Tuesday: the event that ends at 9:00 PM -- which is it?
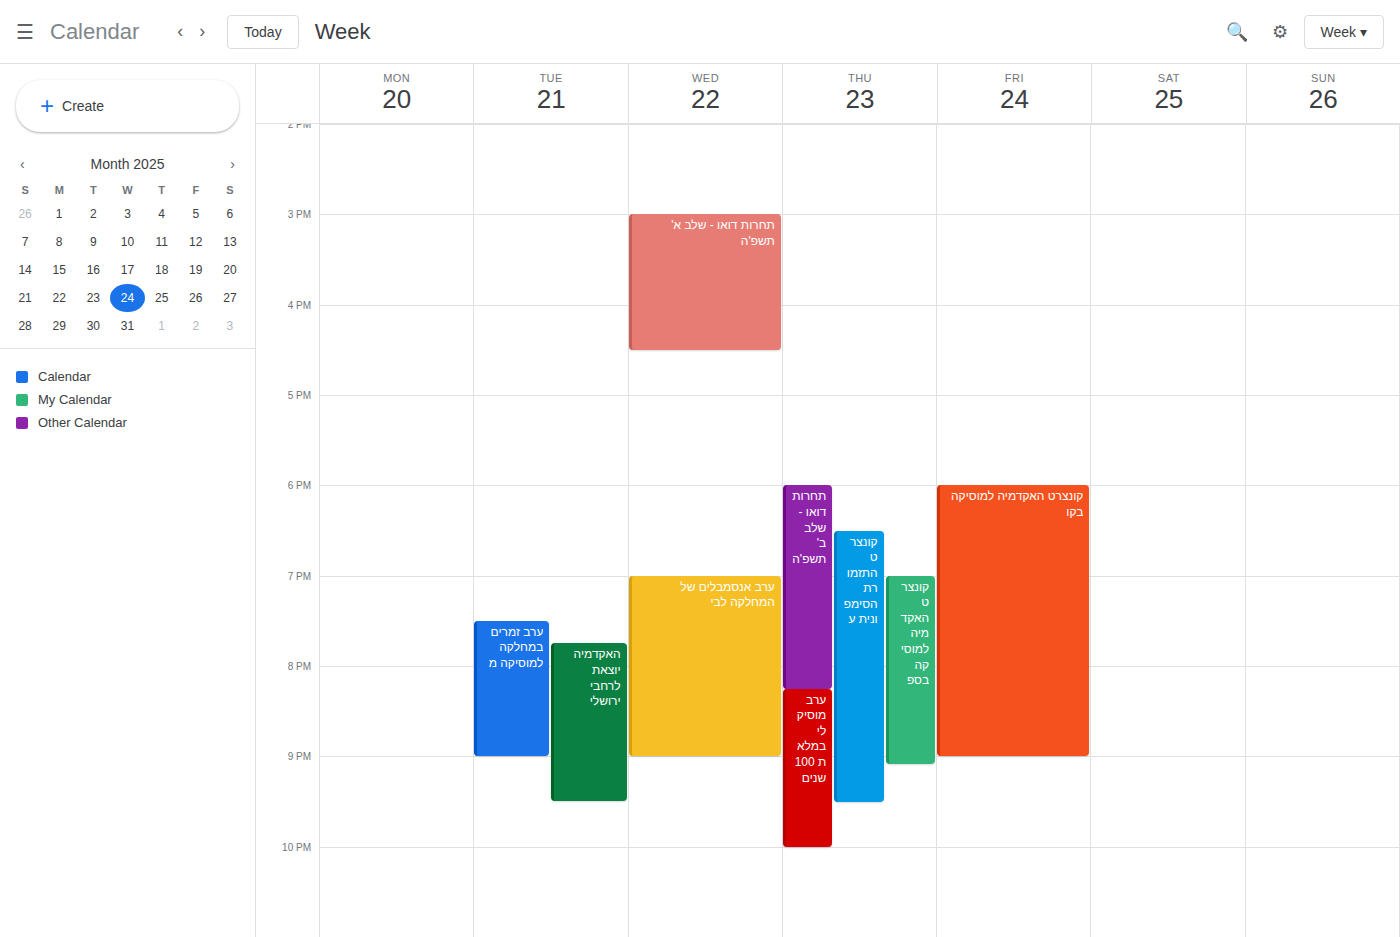
"ערב זמרים במחלקה למוסיקה מ"